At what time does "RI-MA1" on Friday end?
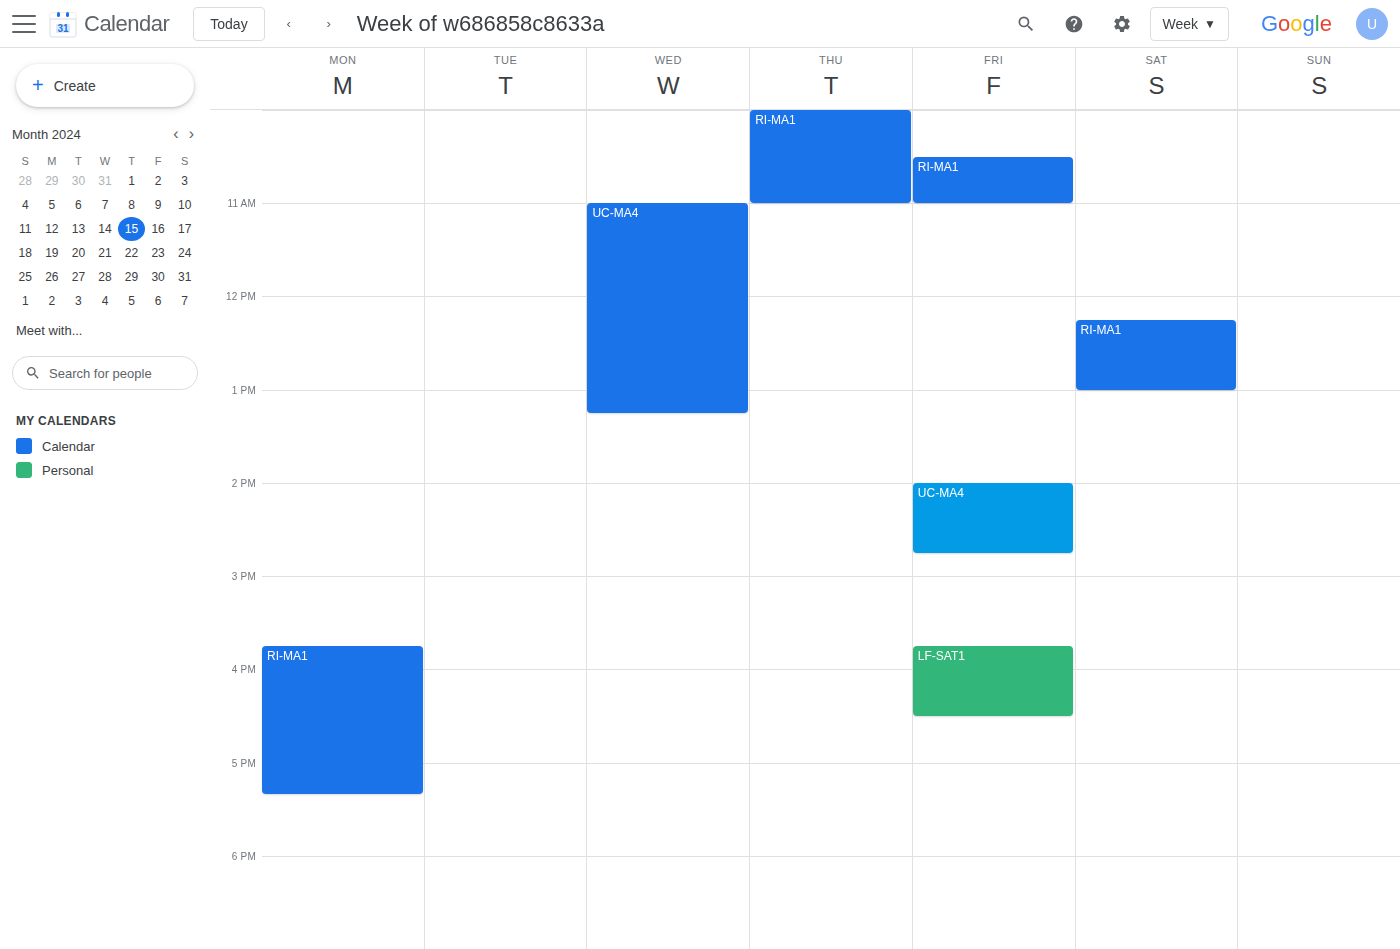
11:00 AM